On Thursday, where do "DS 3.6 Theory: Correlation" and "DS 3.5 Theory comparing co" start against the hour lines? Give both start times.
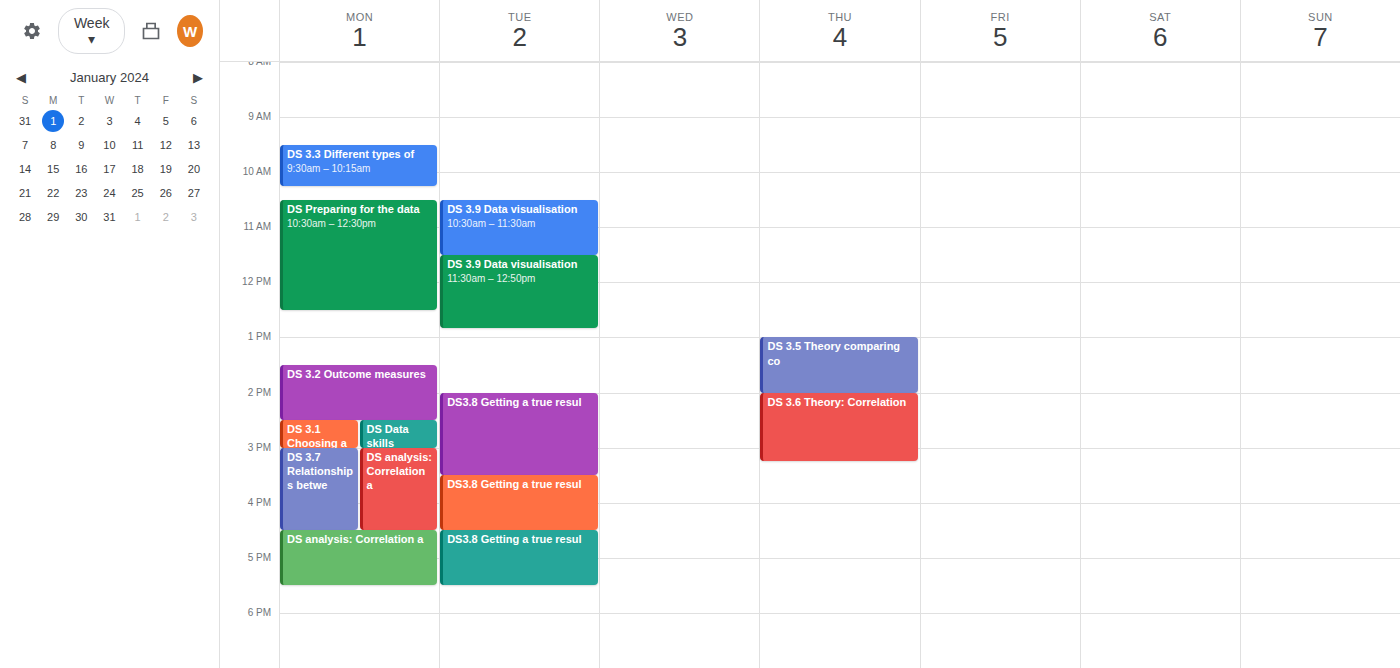
"DS 3.6 Theory: Correlation": 2:00 PM, exactly on the 2 PM line. "DS 3.5 Theory comparing co": 1:00 PM, exactly on the 1 PM line.